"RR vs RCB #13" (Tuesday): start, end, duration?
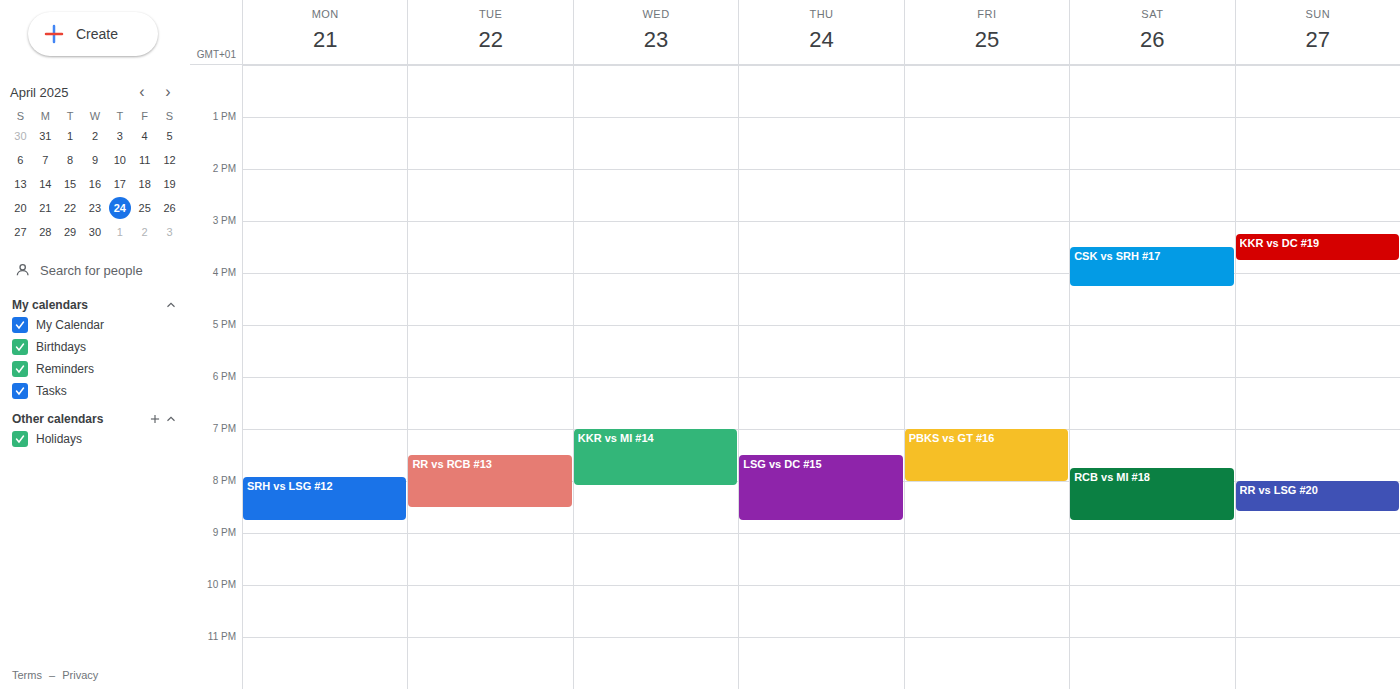
7:30 PM to 8:30 PM, 1 hour